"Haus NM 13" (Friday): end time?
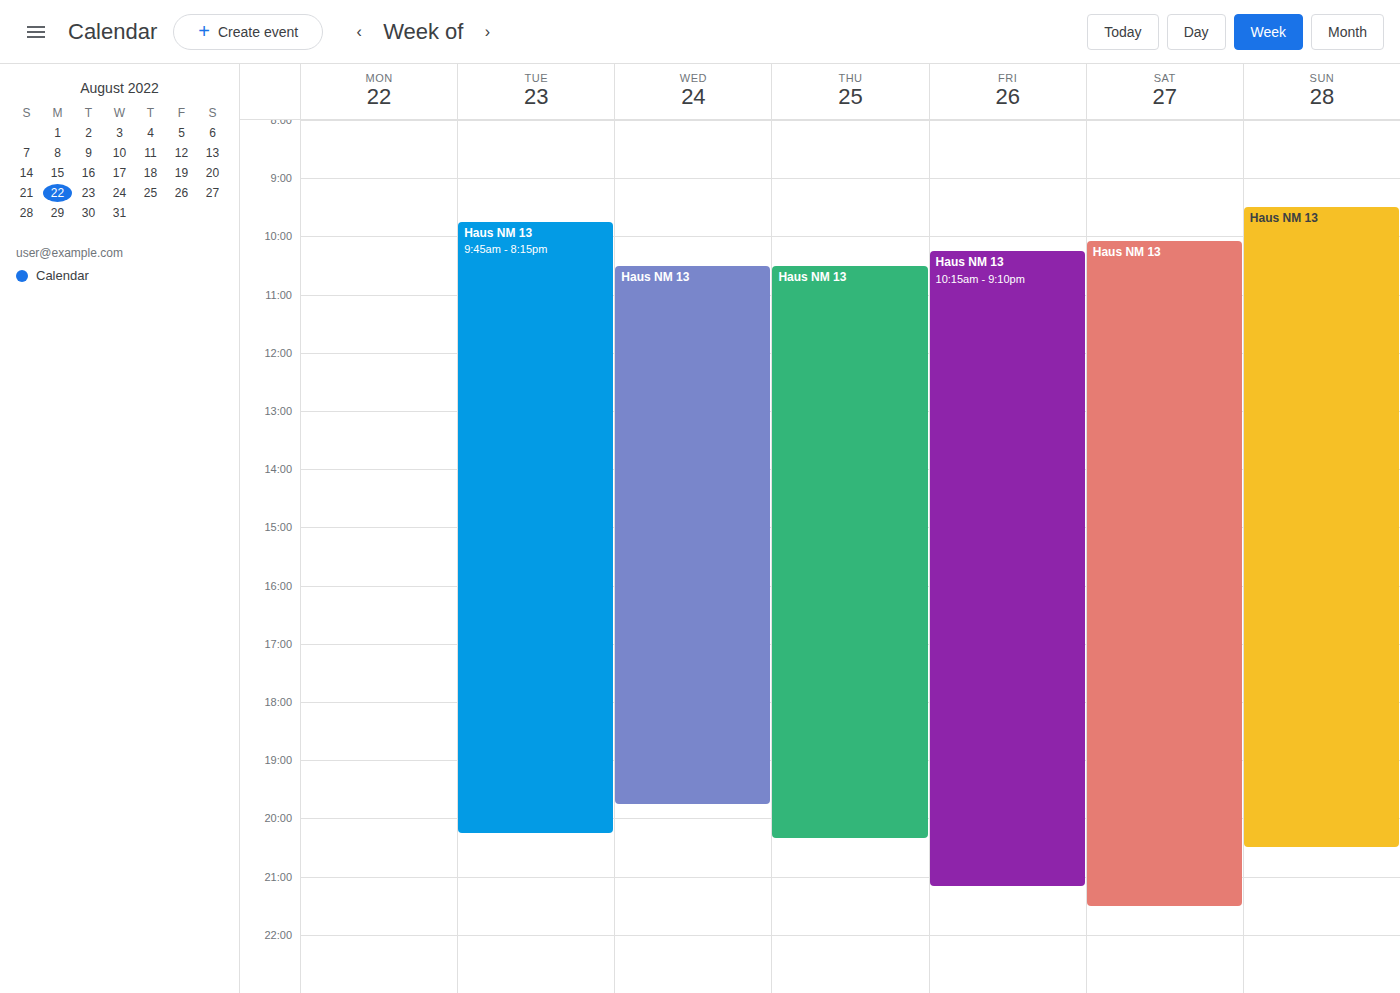
9:10 PM